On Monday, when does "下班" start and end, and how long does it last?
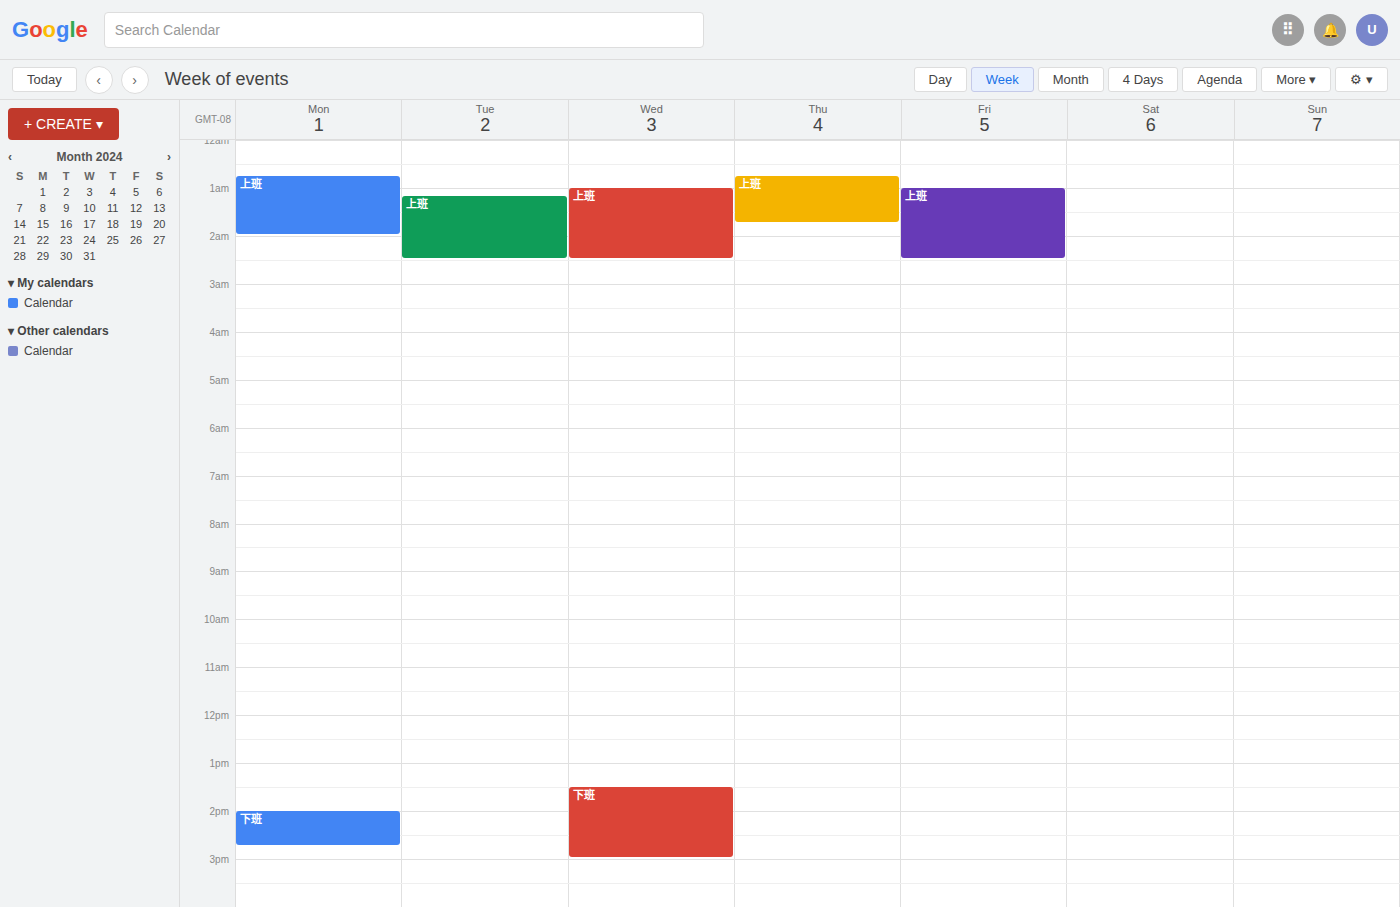
2:00 PM to 2:45 PM, 45 minutes